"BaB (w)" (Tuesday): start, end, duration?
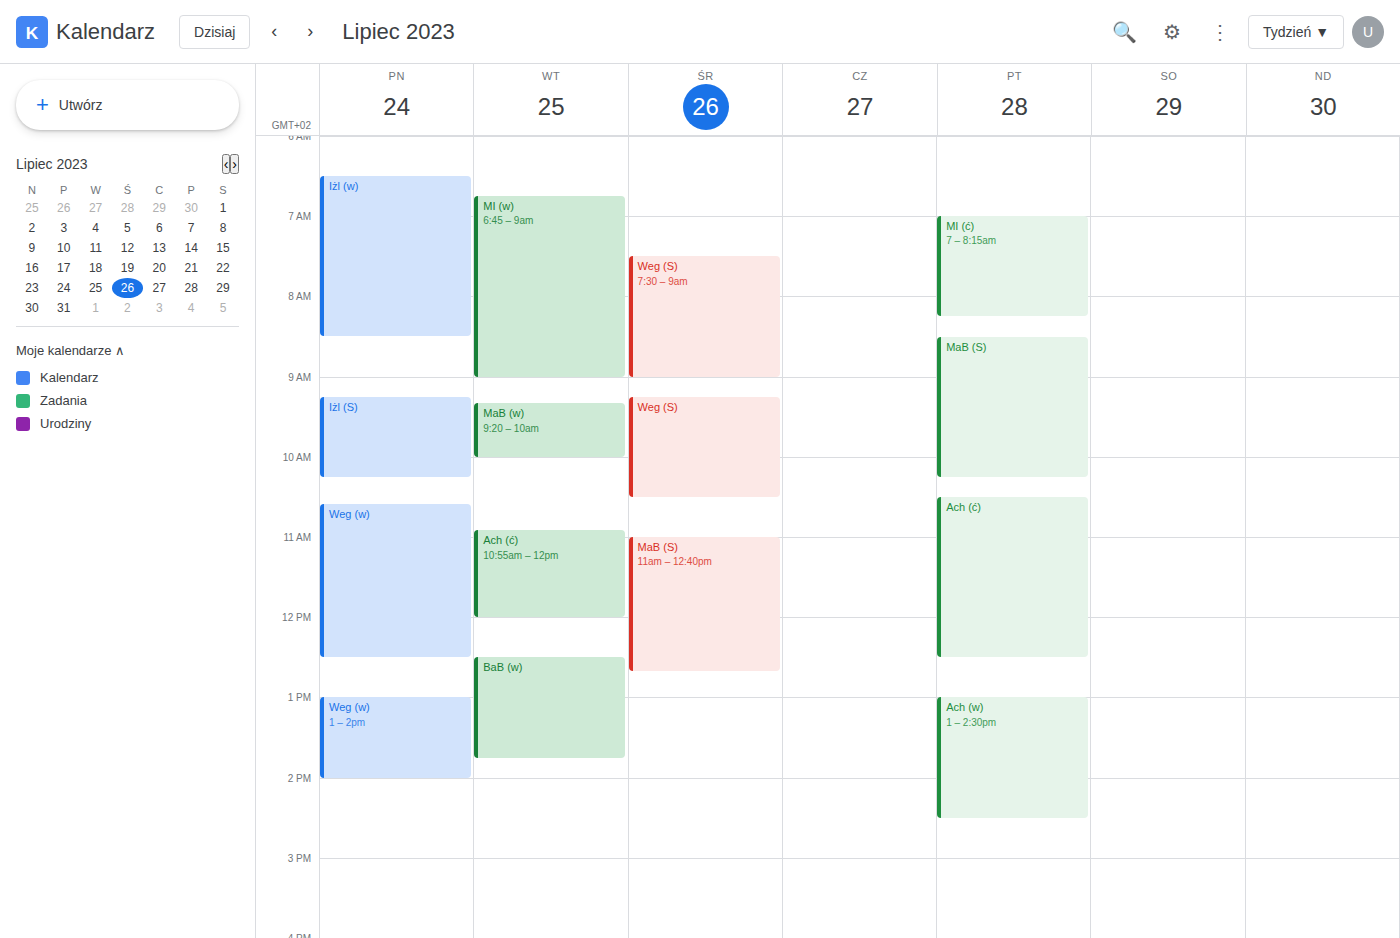
12:30 PM to 1:45 PM, 1 hour 15 minutes